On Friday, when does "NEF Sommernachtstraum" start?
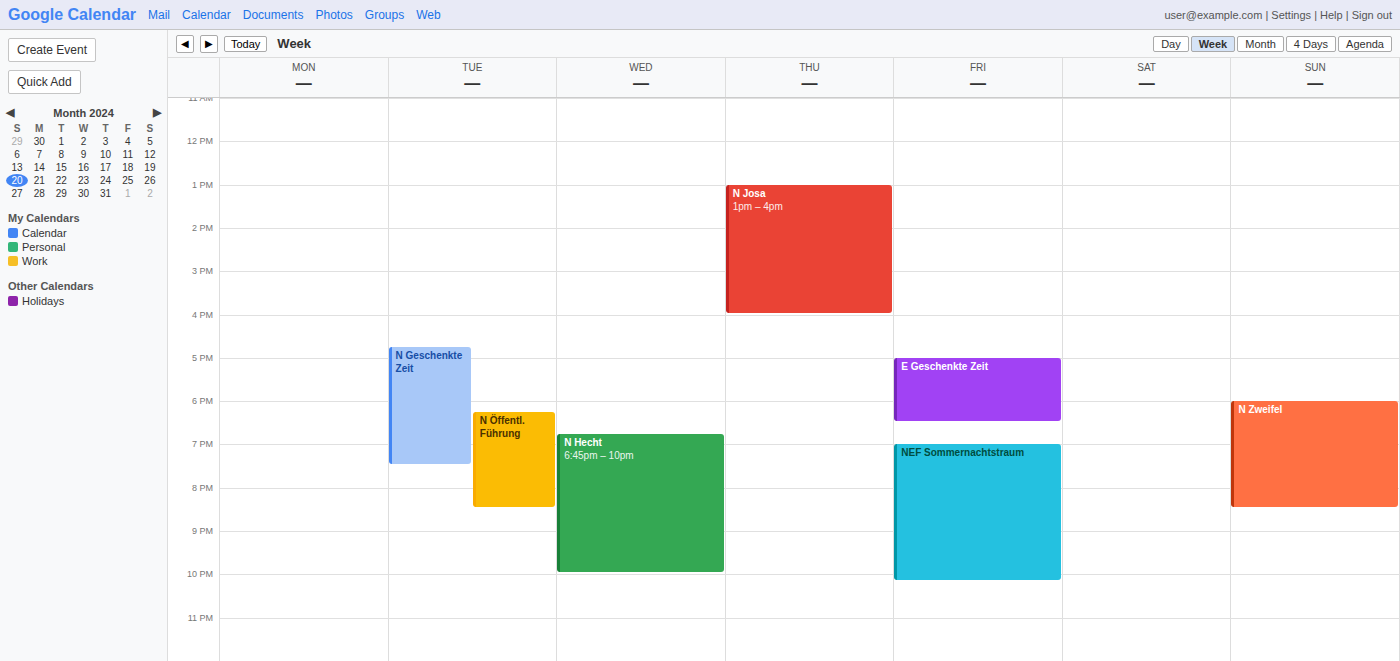
7:00 PM